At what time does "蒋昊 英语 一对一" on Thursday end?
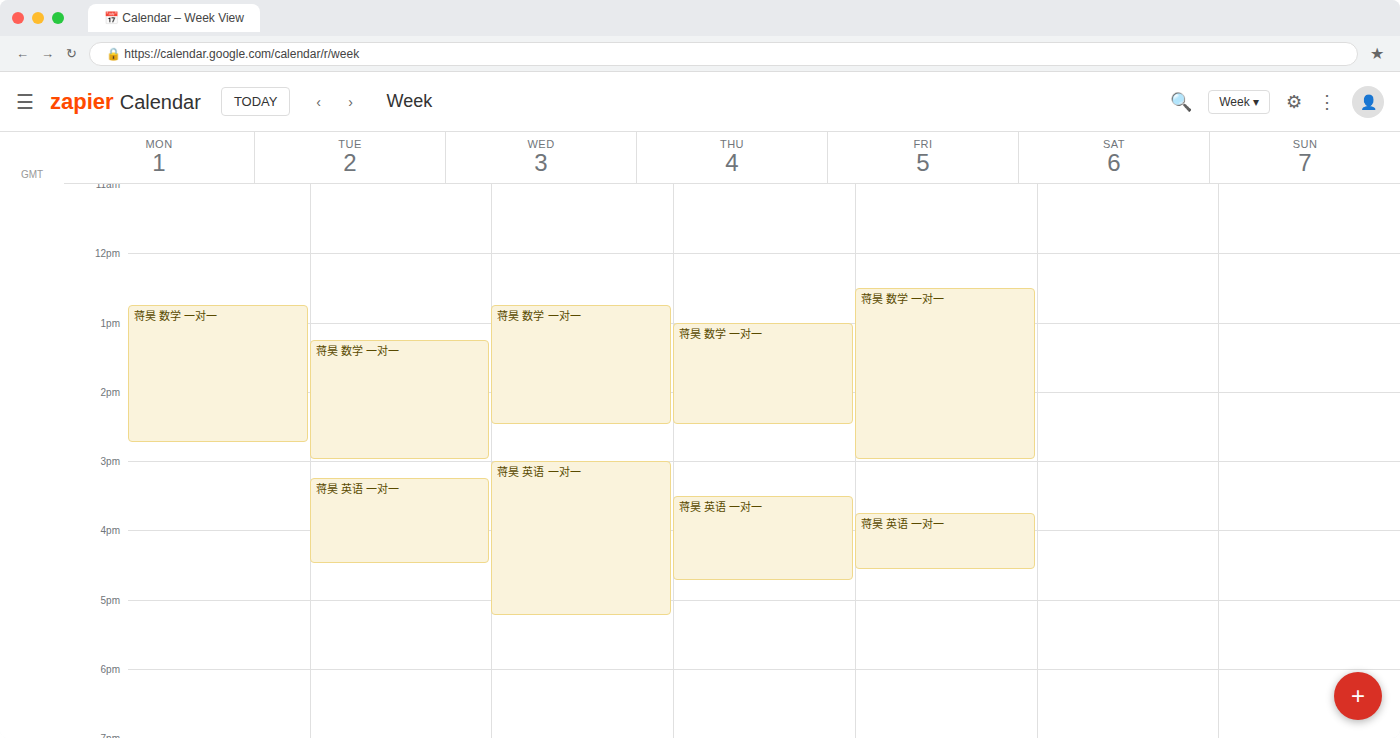
4:45 PM